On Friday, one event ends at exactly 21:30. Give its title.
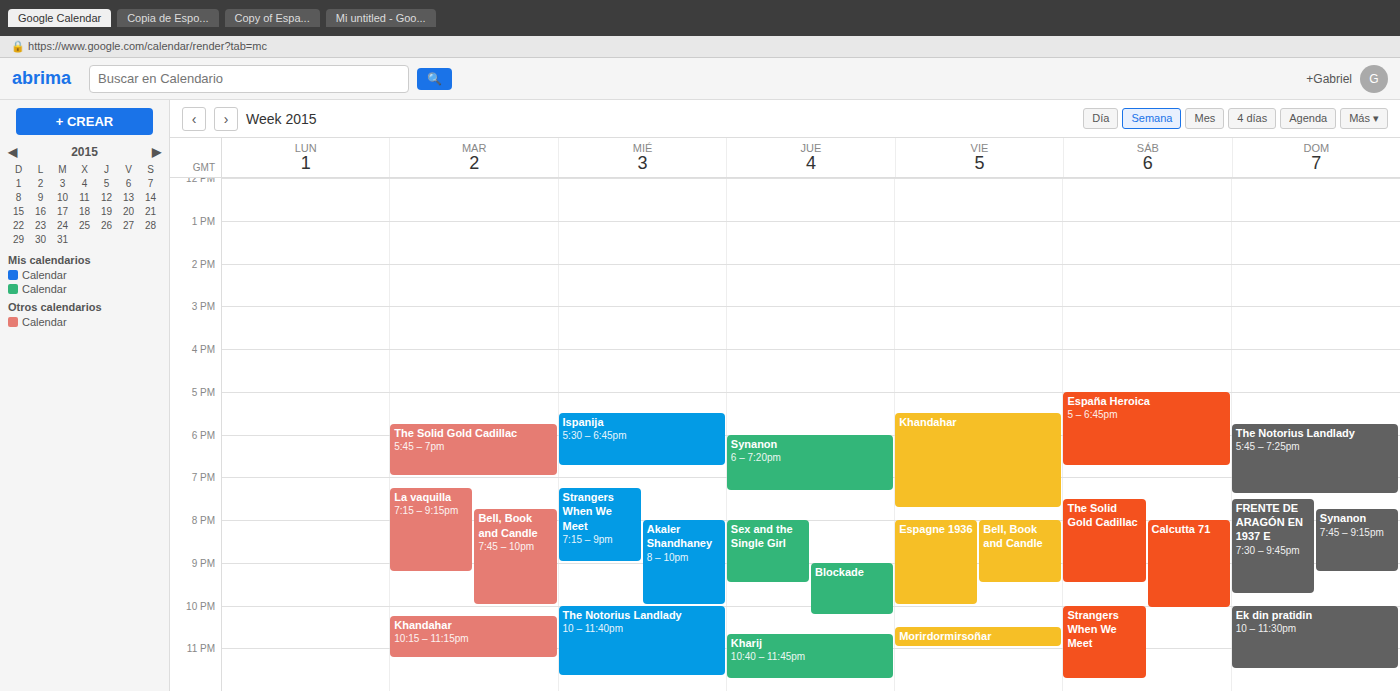
"Bell, Book and Candle"